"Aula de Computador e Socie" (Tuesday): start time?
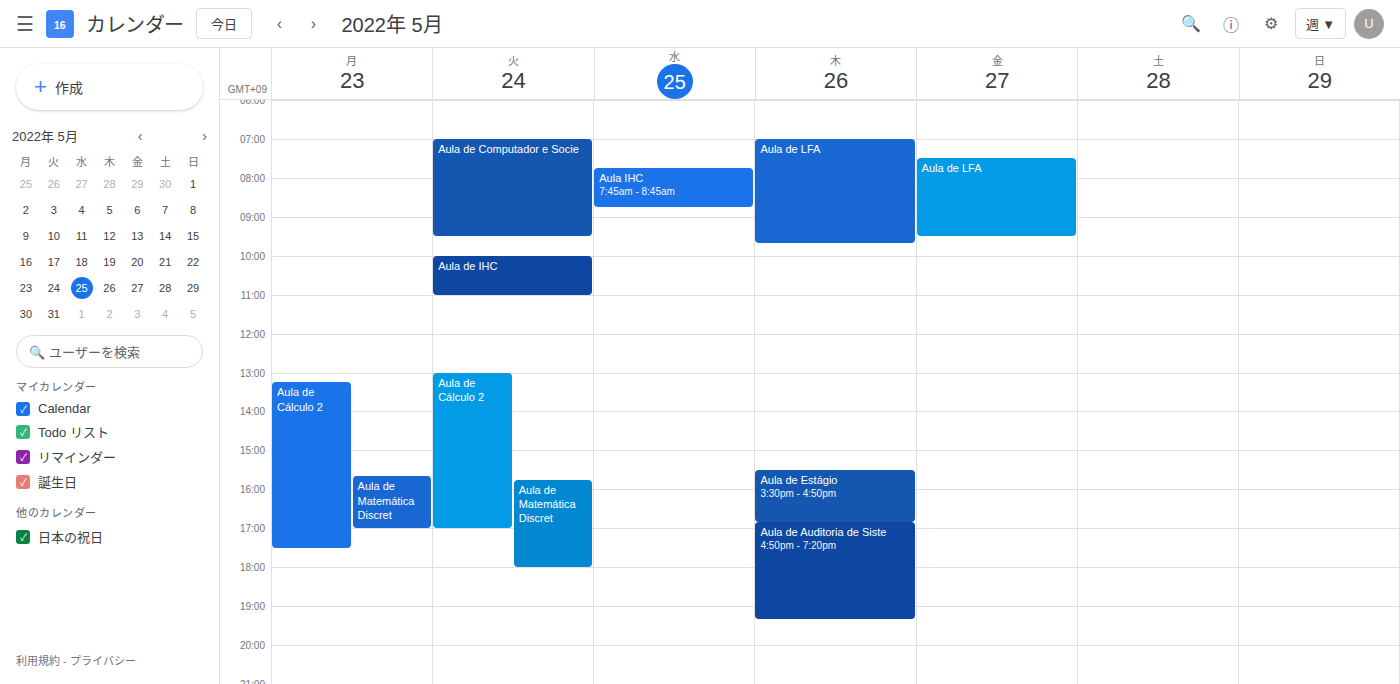
7:00 AM